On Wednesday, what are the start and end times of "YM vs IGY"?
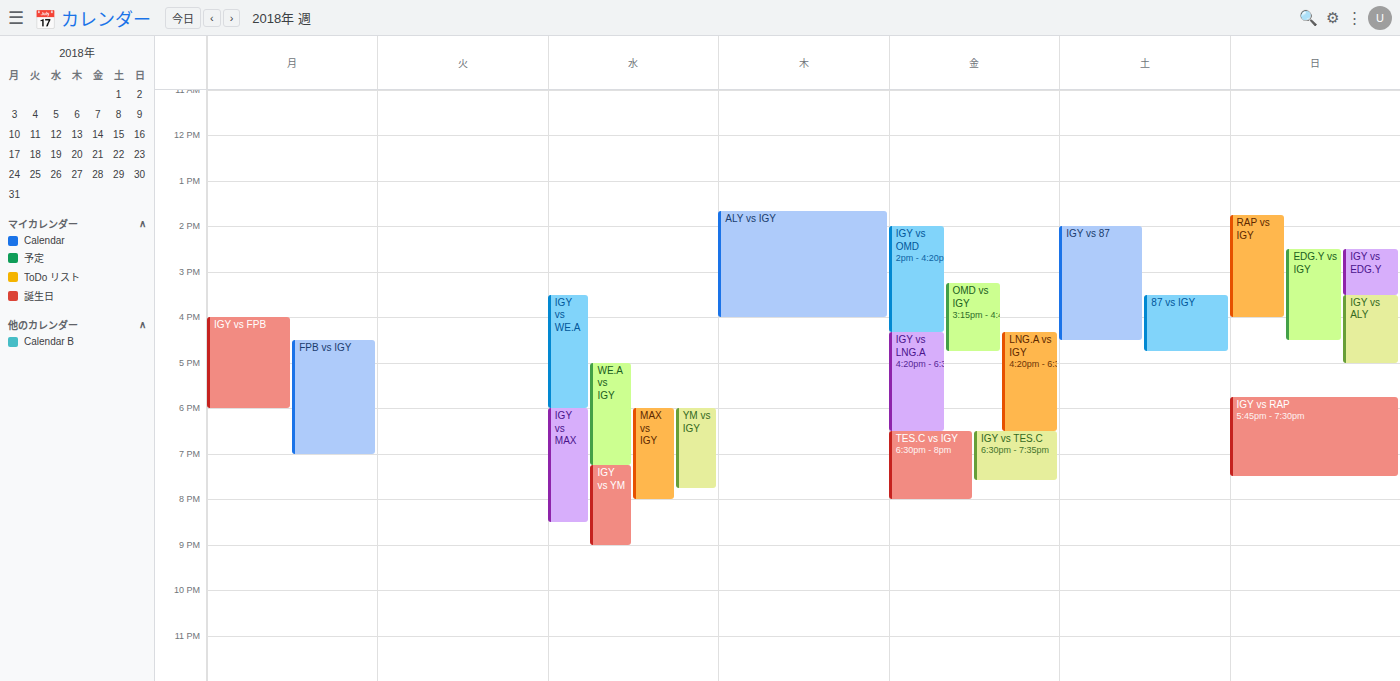
6:00 PM to 7:45 PM